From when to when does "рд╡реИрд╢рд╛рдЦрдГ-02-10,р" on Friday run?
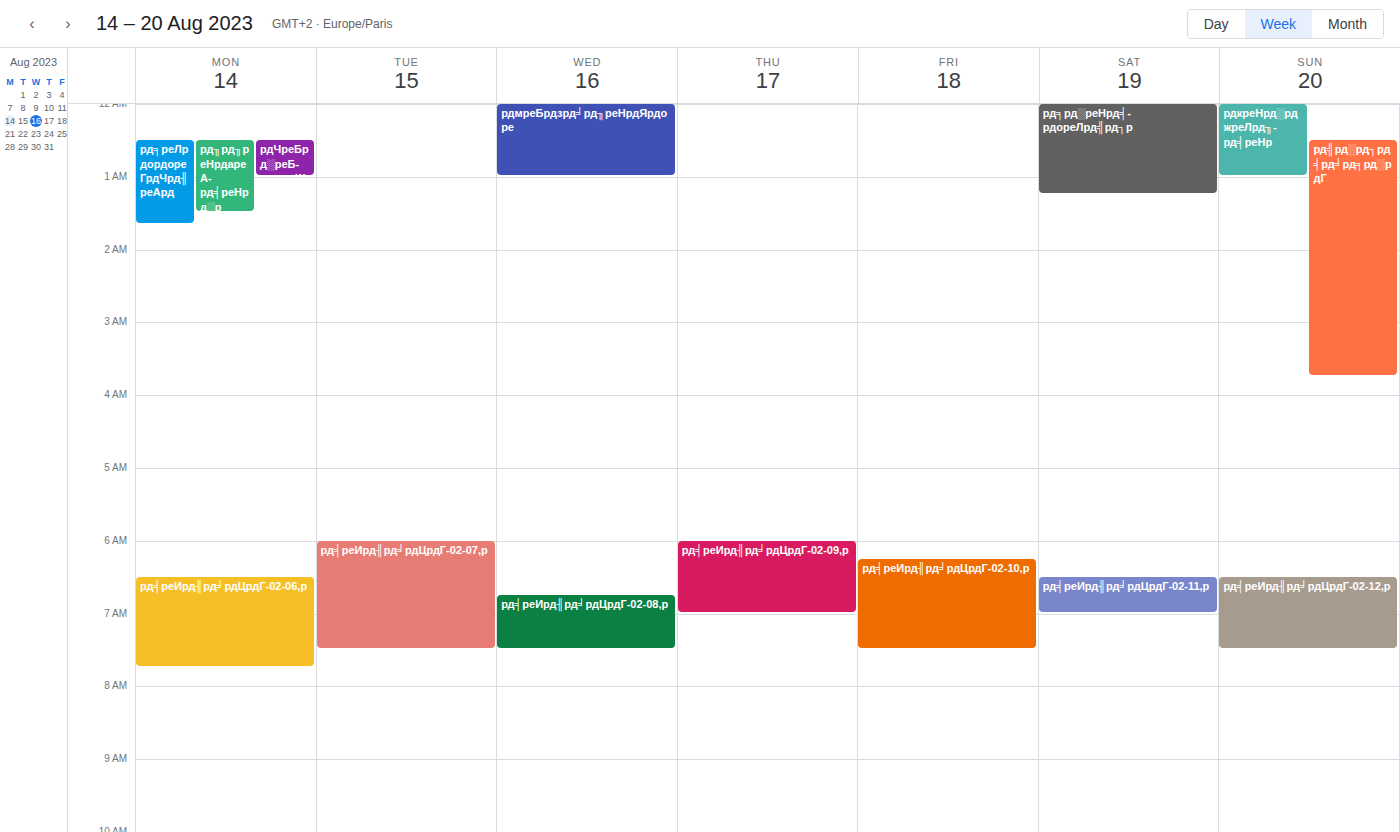
6:15 AM to 7:30 AM